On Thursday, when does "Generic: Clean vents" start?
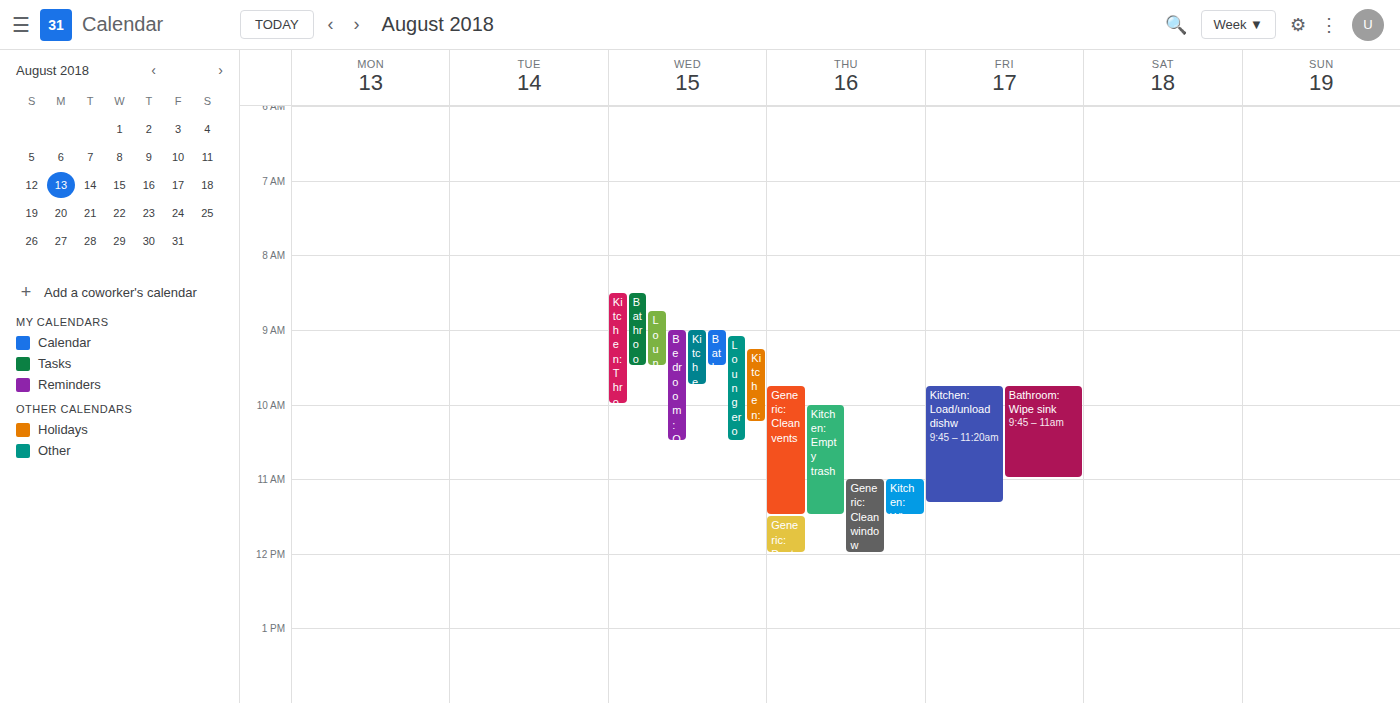
9:45 AM